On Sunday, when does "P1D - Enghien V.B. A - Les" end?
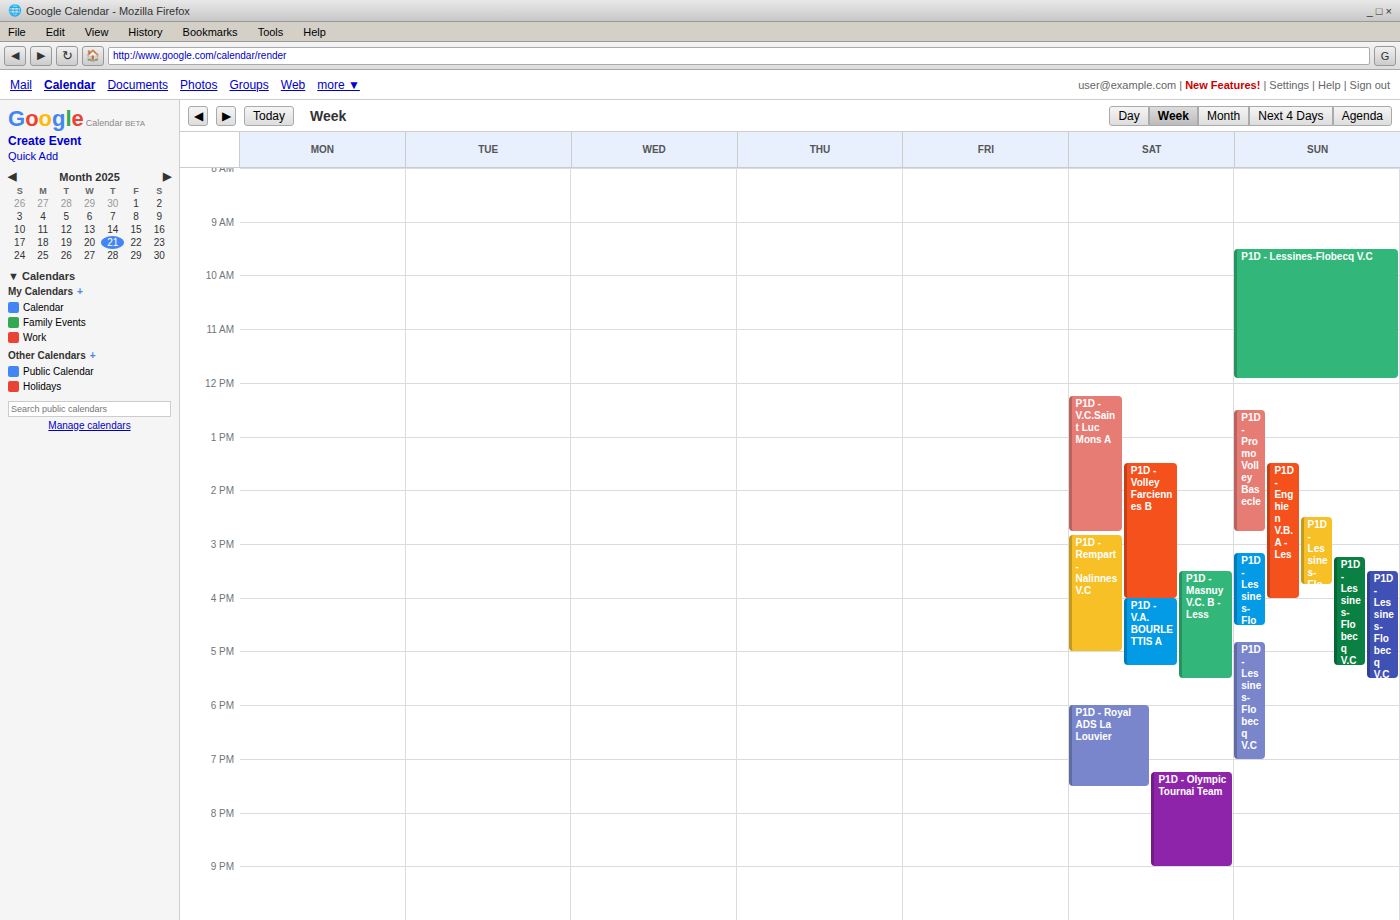
4:00 PM